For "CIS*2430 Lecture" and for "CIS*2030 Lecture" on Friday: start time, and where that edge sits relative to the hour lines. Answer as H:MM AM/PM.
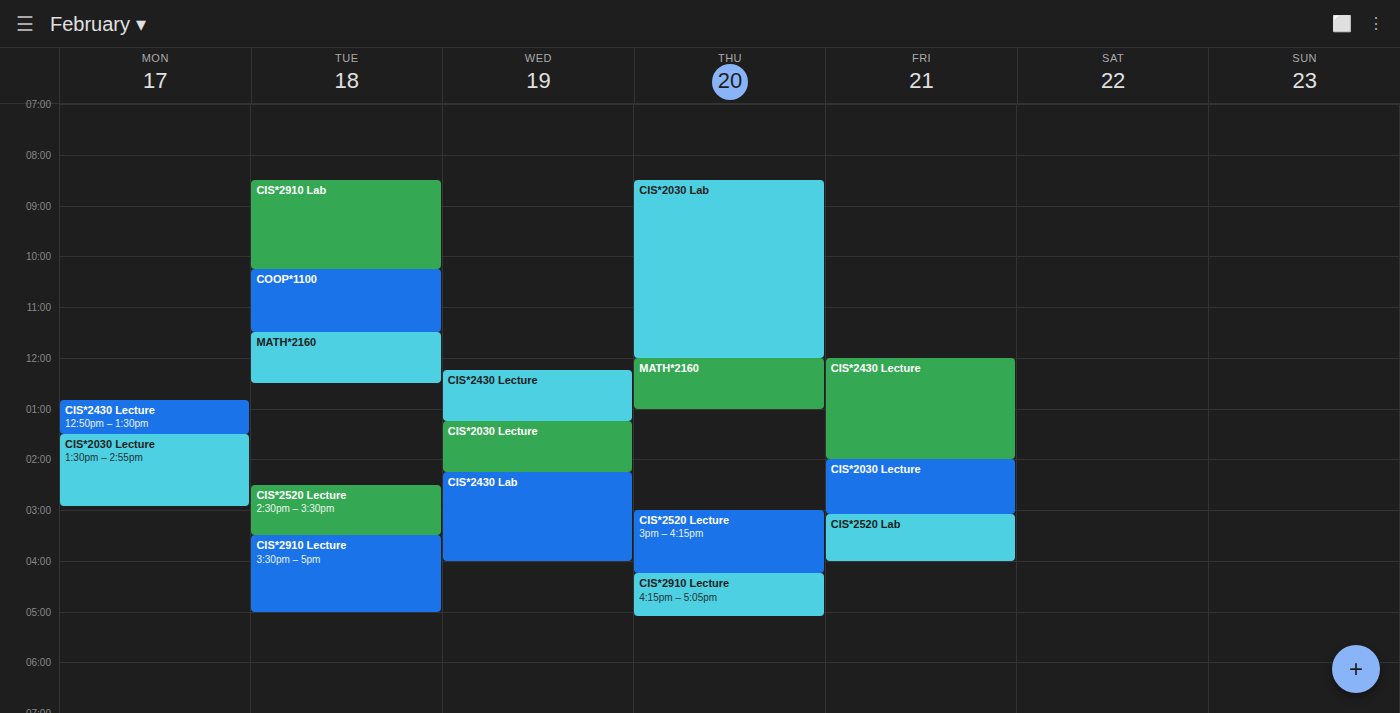
"CIS*2430 Lecture": 12:00 PM, exactly on the 12 PM line. "CIS*2030 Lecture": 2:00 PM, exactly on the 2 PM line.